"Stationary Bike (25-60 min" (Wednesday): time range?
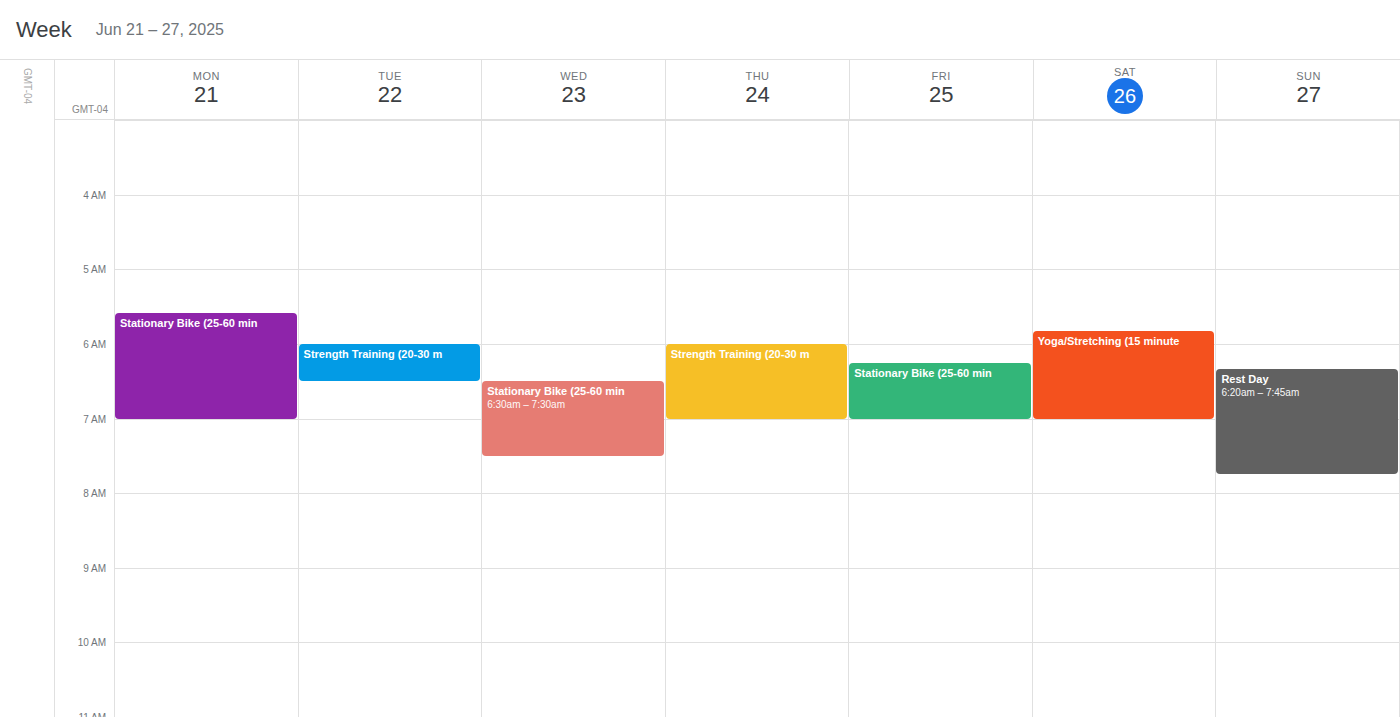
6:30 AM to 7:30 AM